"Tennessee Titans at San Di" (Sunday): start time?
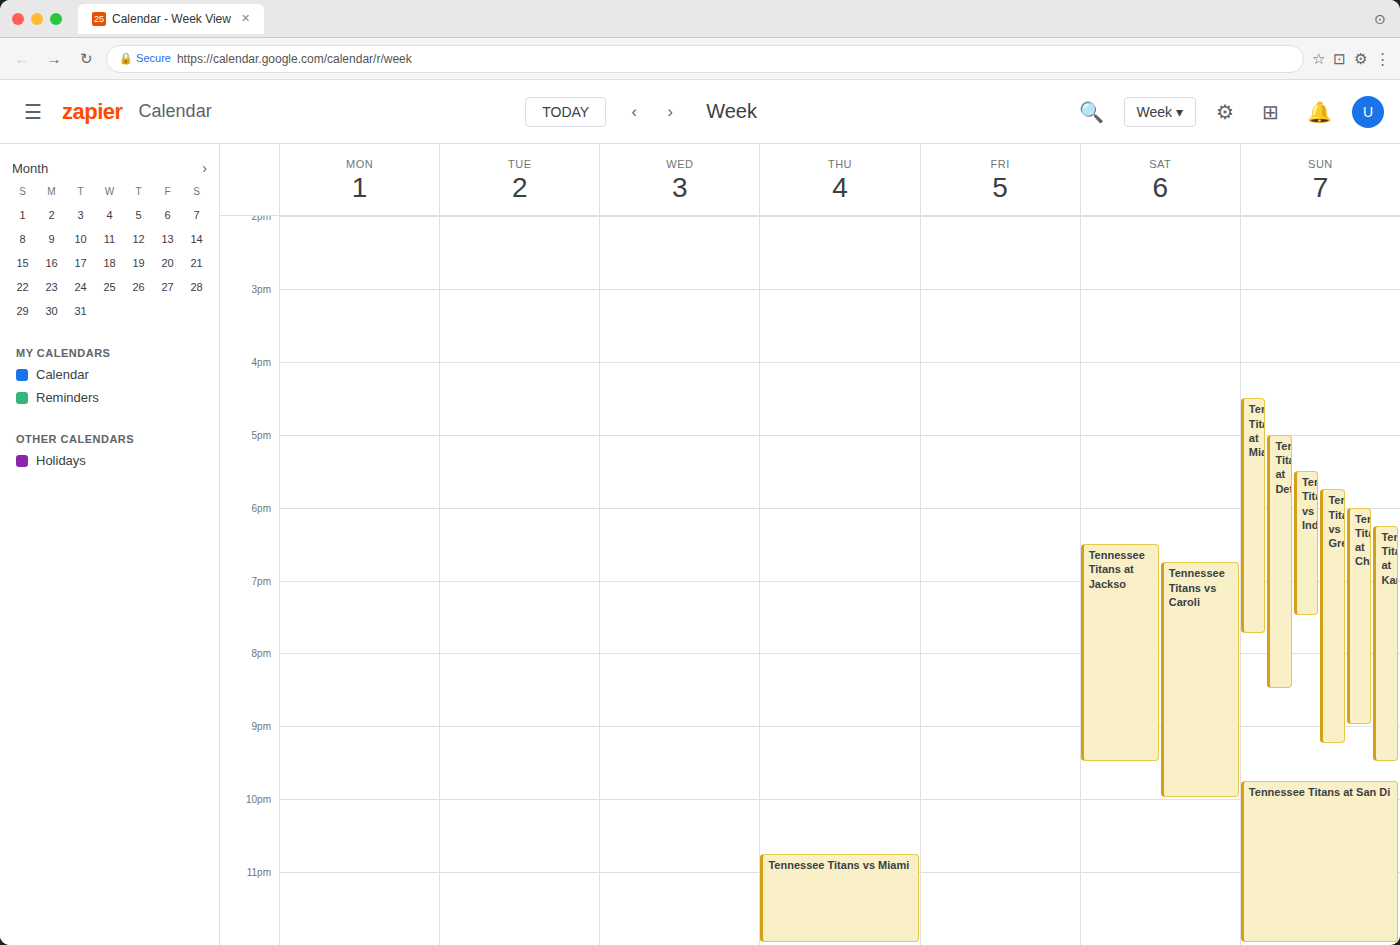
9:45 PM